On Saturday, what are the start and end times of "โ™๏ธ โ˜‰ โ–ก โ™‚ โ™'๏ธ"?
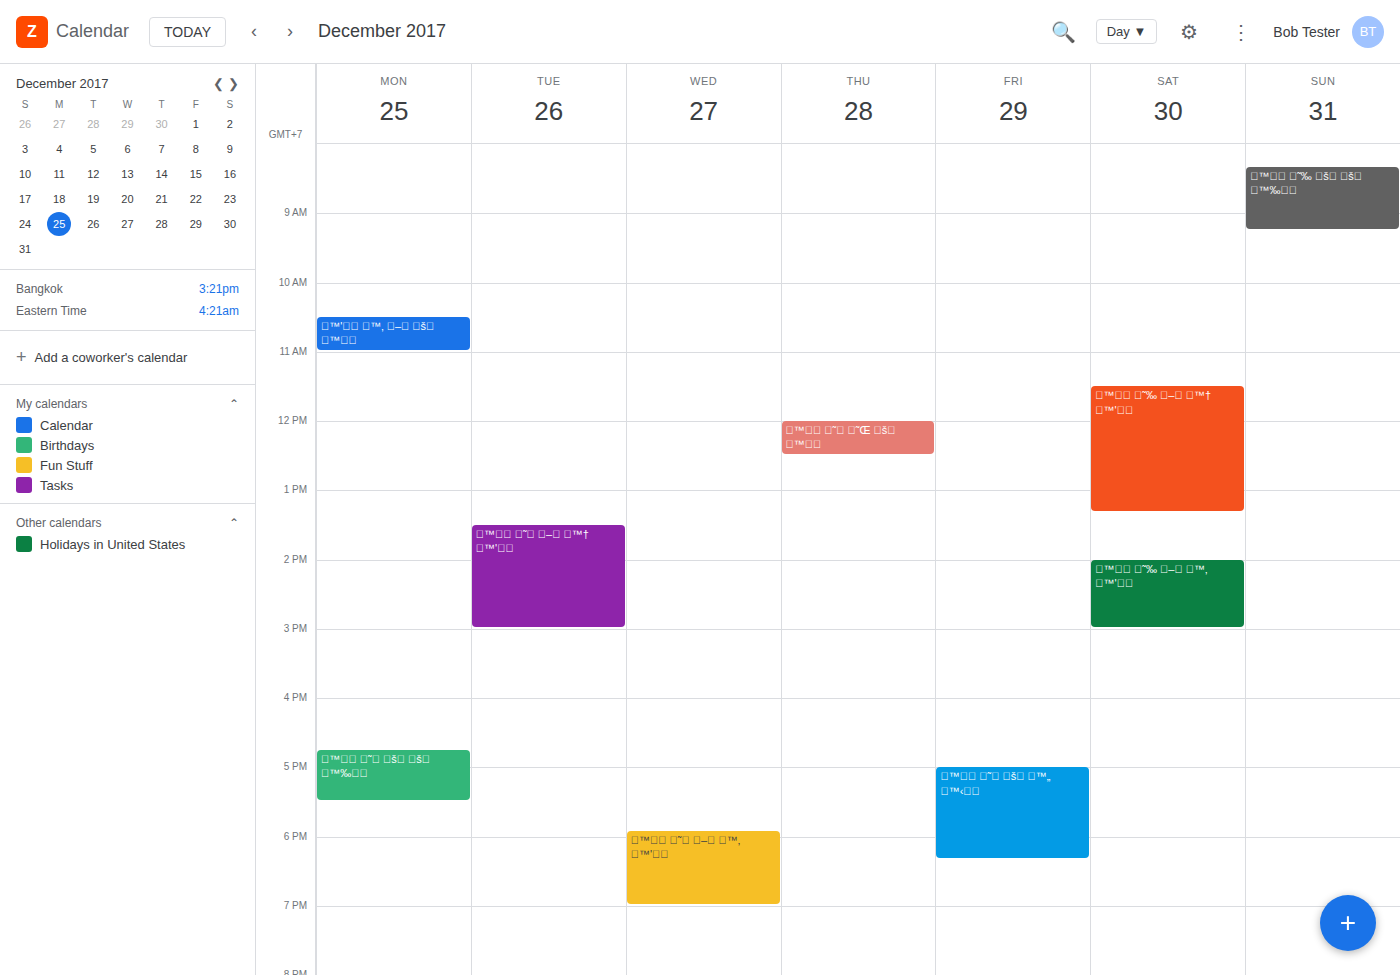
2:00 PM to 3:00 PM